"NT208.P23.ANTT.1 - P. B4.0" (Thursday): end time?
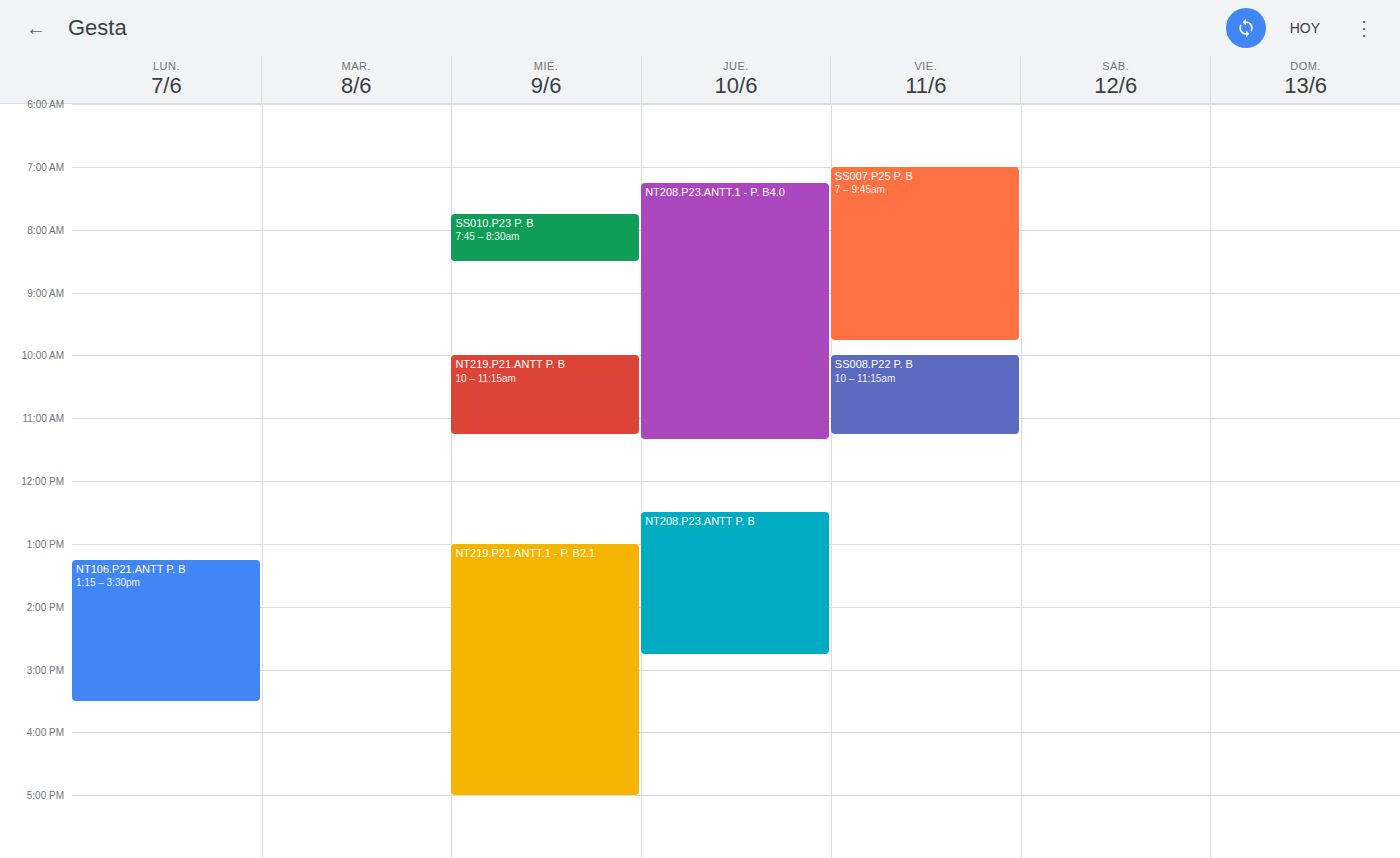
11:20